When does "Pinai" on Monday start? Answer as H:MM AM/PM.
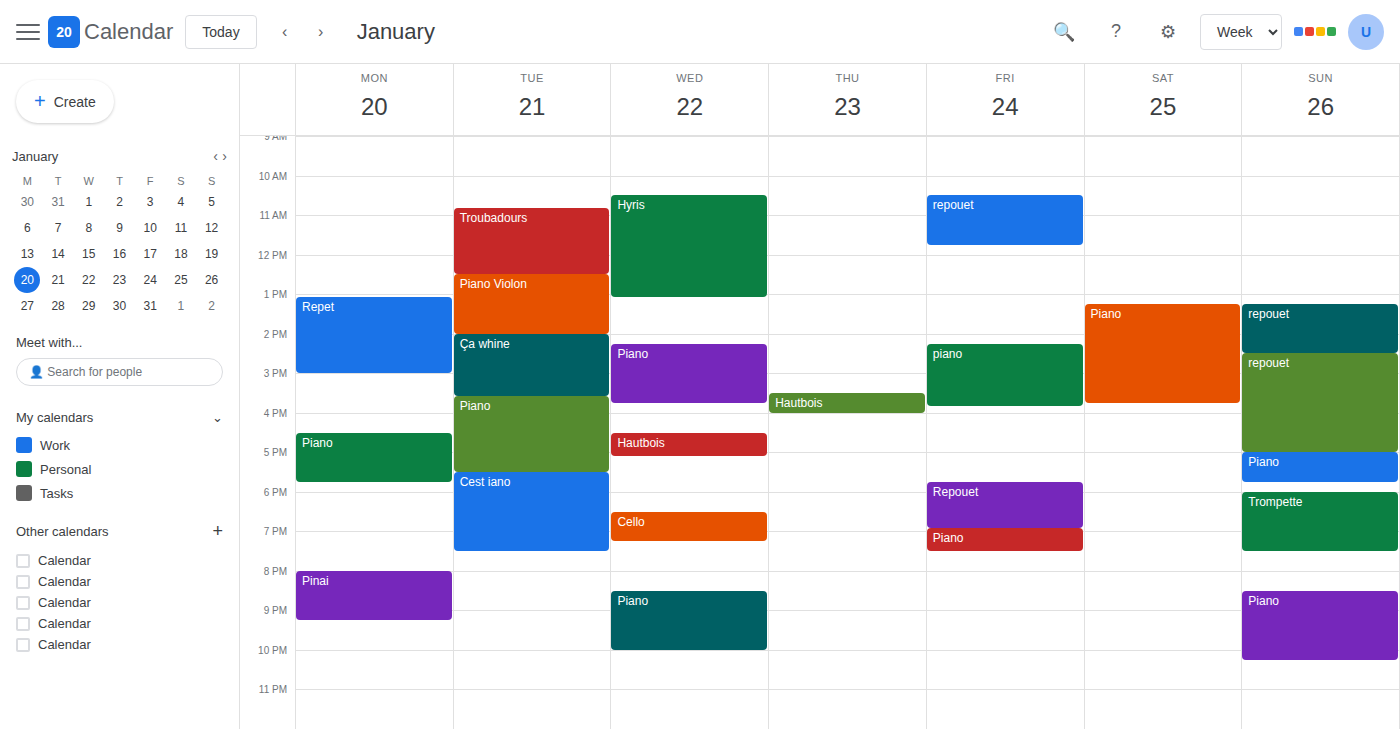
8:00 PM